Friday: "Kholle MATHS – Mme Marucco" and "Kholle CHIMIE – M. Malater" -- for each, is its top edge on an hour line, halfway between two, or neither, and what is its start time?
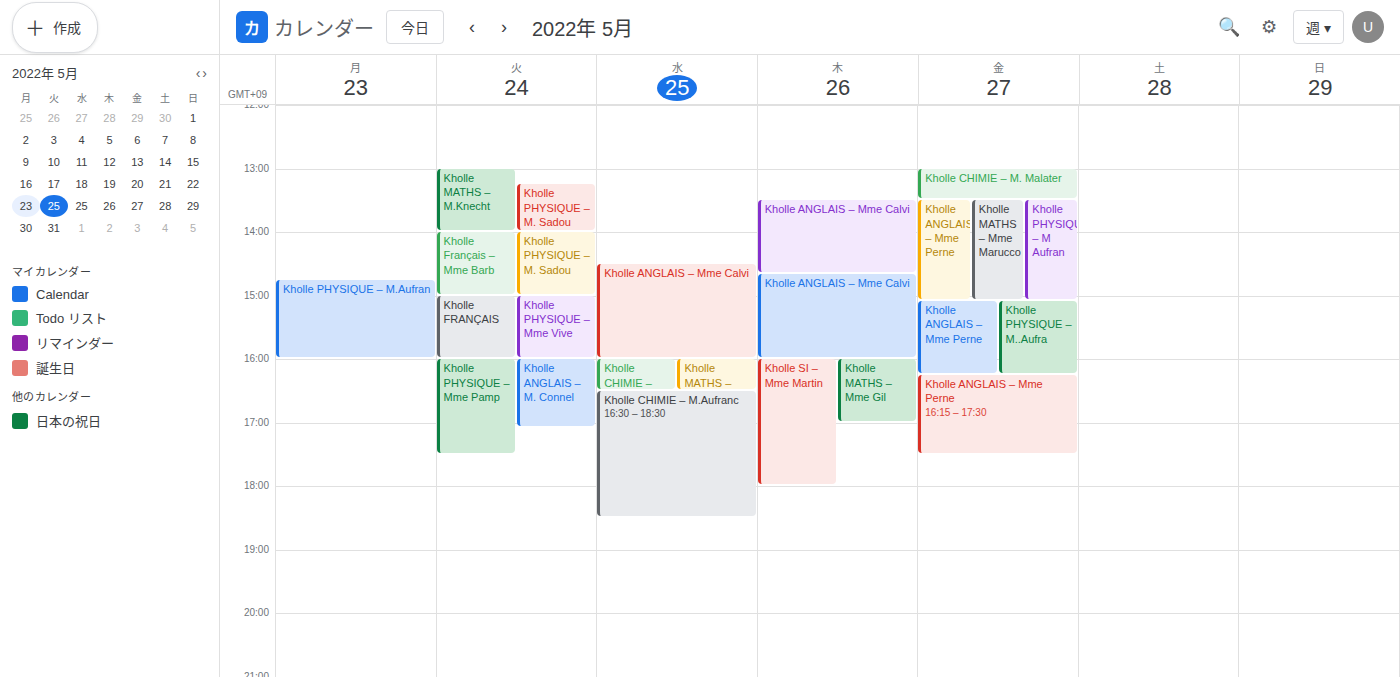
"Kholle MATHS – Mme Marucco": 1:30 PM, halfway between the 1 PM and 2 PM lines. "Kholle CHIMIE – M. Malater": 1:00 PM, exactly on the 1 PM line.